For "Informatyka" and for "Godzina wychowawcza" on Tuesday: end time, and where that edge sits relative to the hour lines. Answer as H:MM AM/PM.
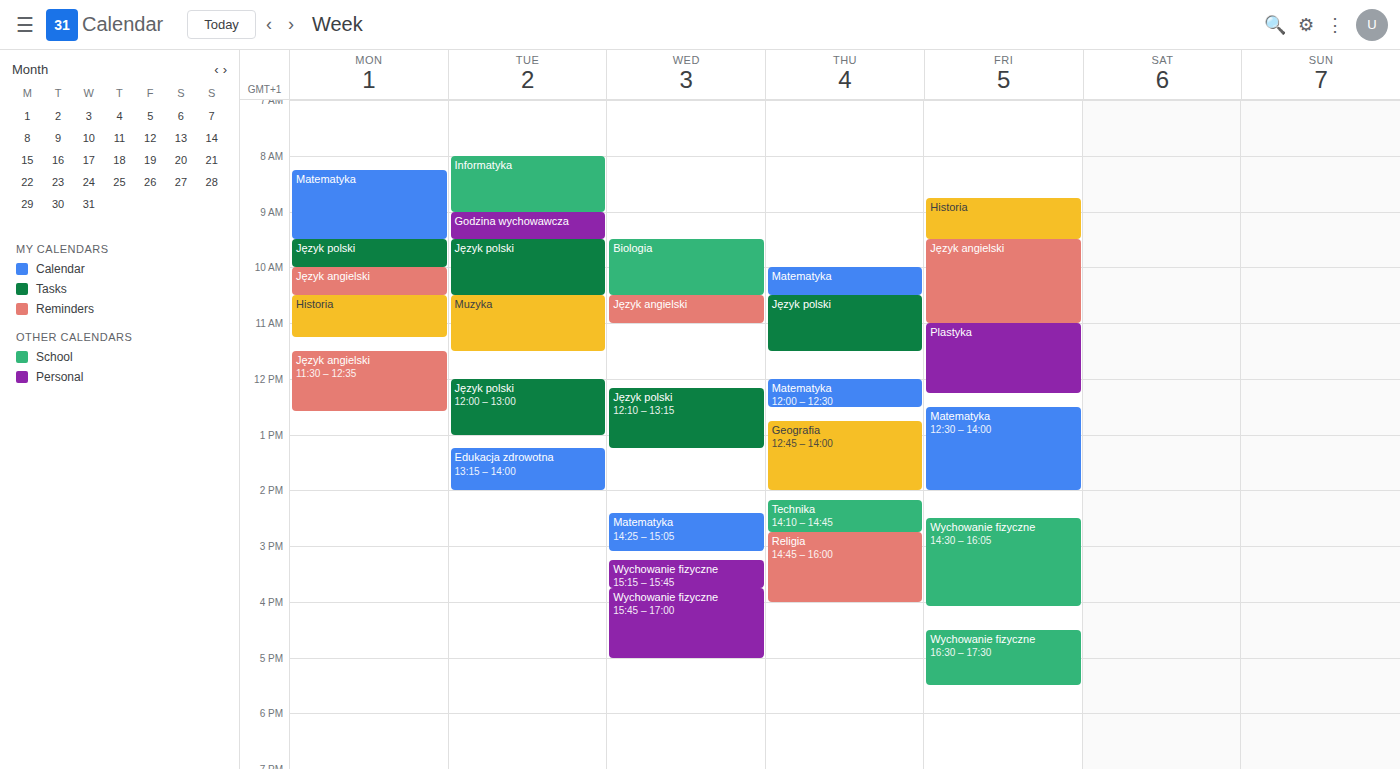
"Informatyka": 9:00 AM, exactly on the 9 AM line. "Godzina wychowawcza": 9:30 AM, halfway between the 9 AM and 10 AM lines.